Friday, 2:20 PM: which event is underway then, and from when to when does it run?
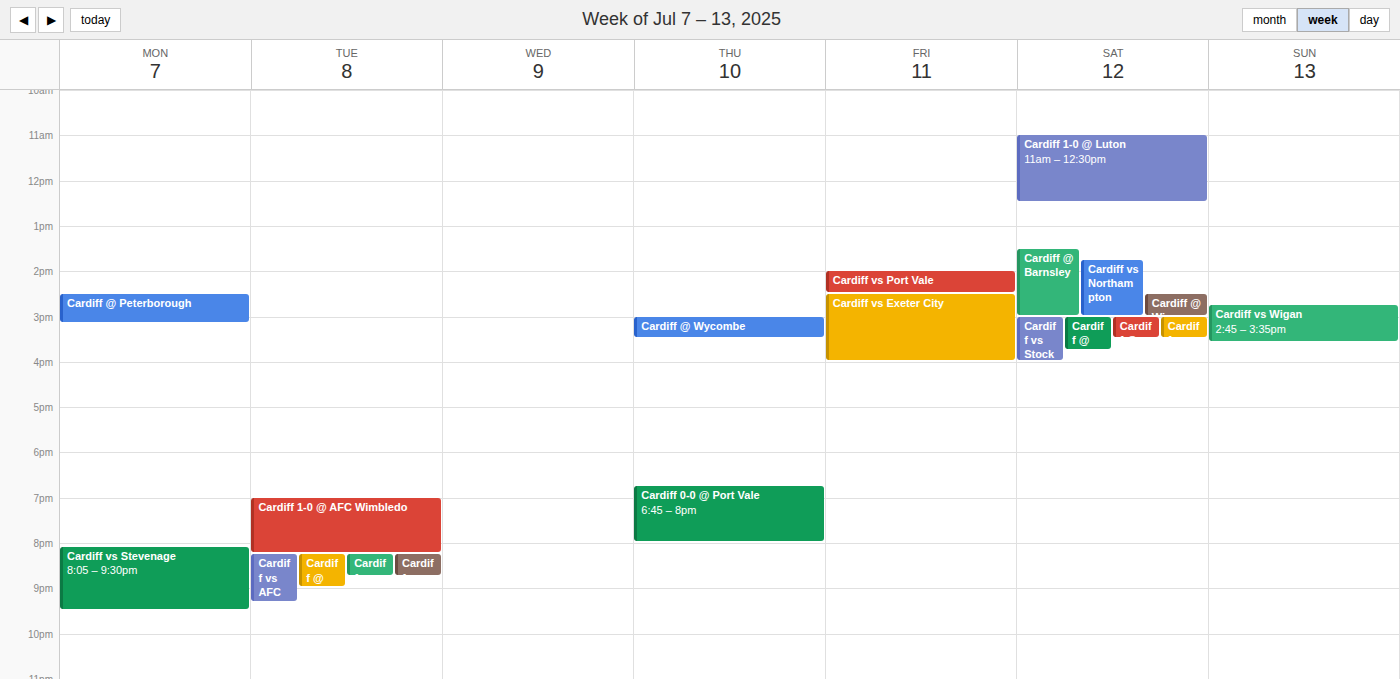
"Cardiff vs Port Vale", 2:00 PM to 2:30 PM